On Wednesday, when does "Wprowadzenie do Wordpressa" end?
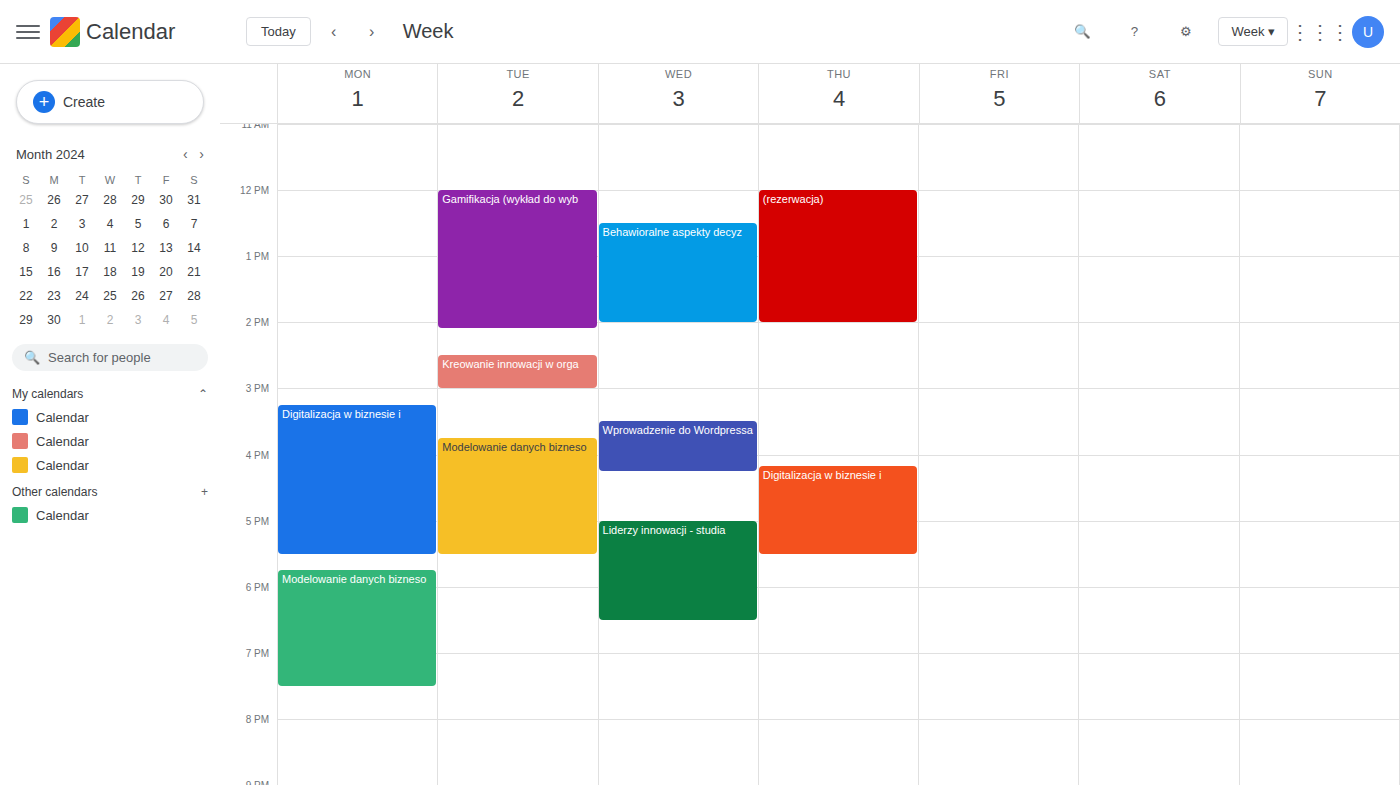
4:15 PM